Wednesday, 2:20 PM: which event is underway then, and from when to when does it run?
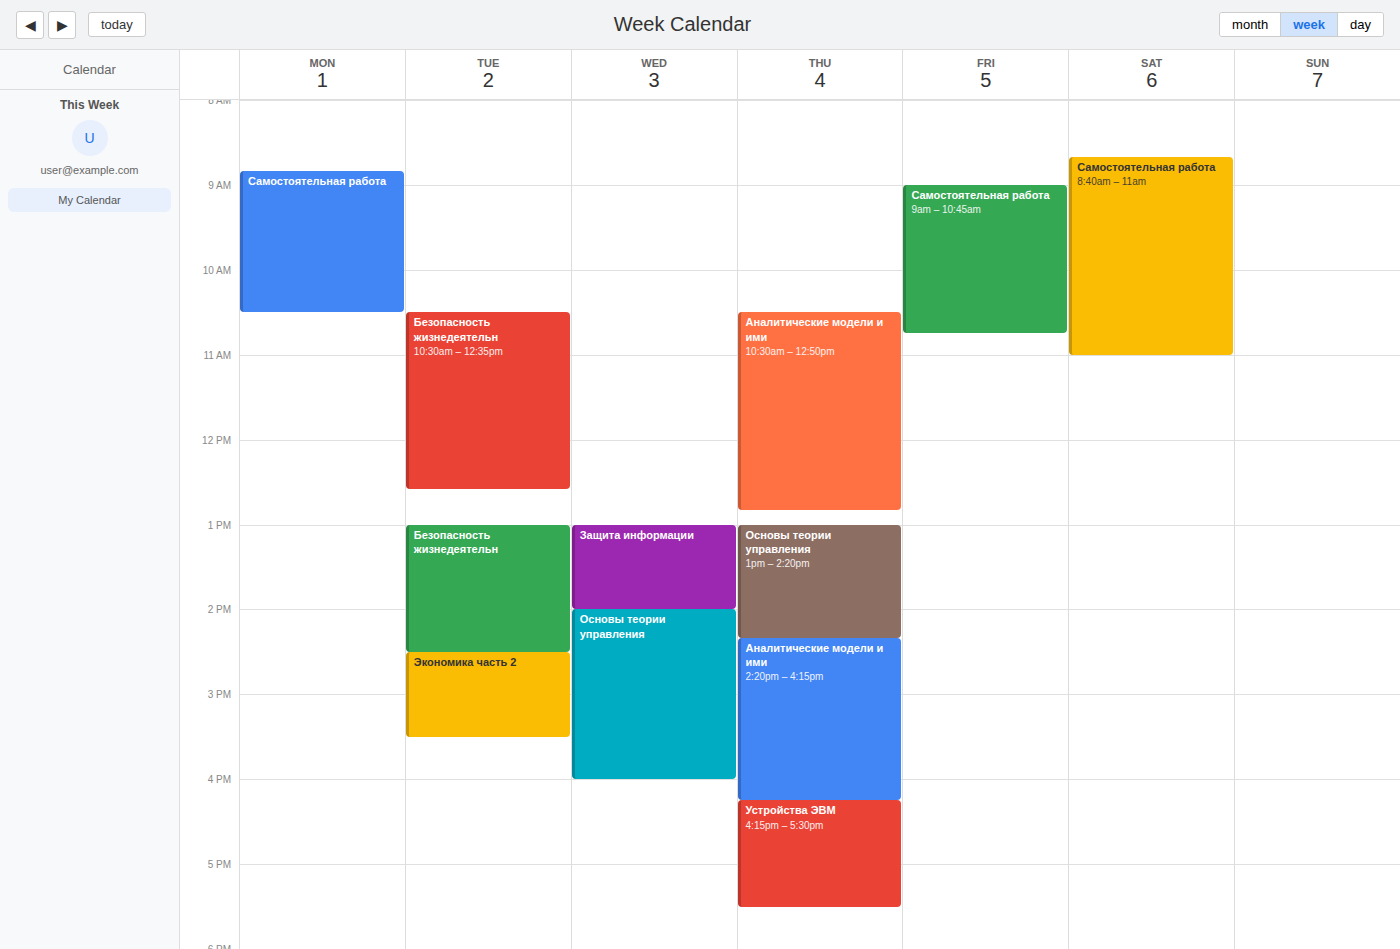
"Основы теории управления", 2:00 PM to 4:00 PM